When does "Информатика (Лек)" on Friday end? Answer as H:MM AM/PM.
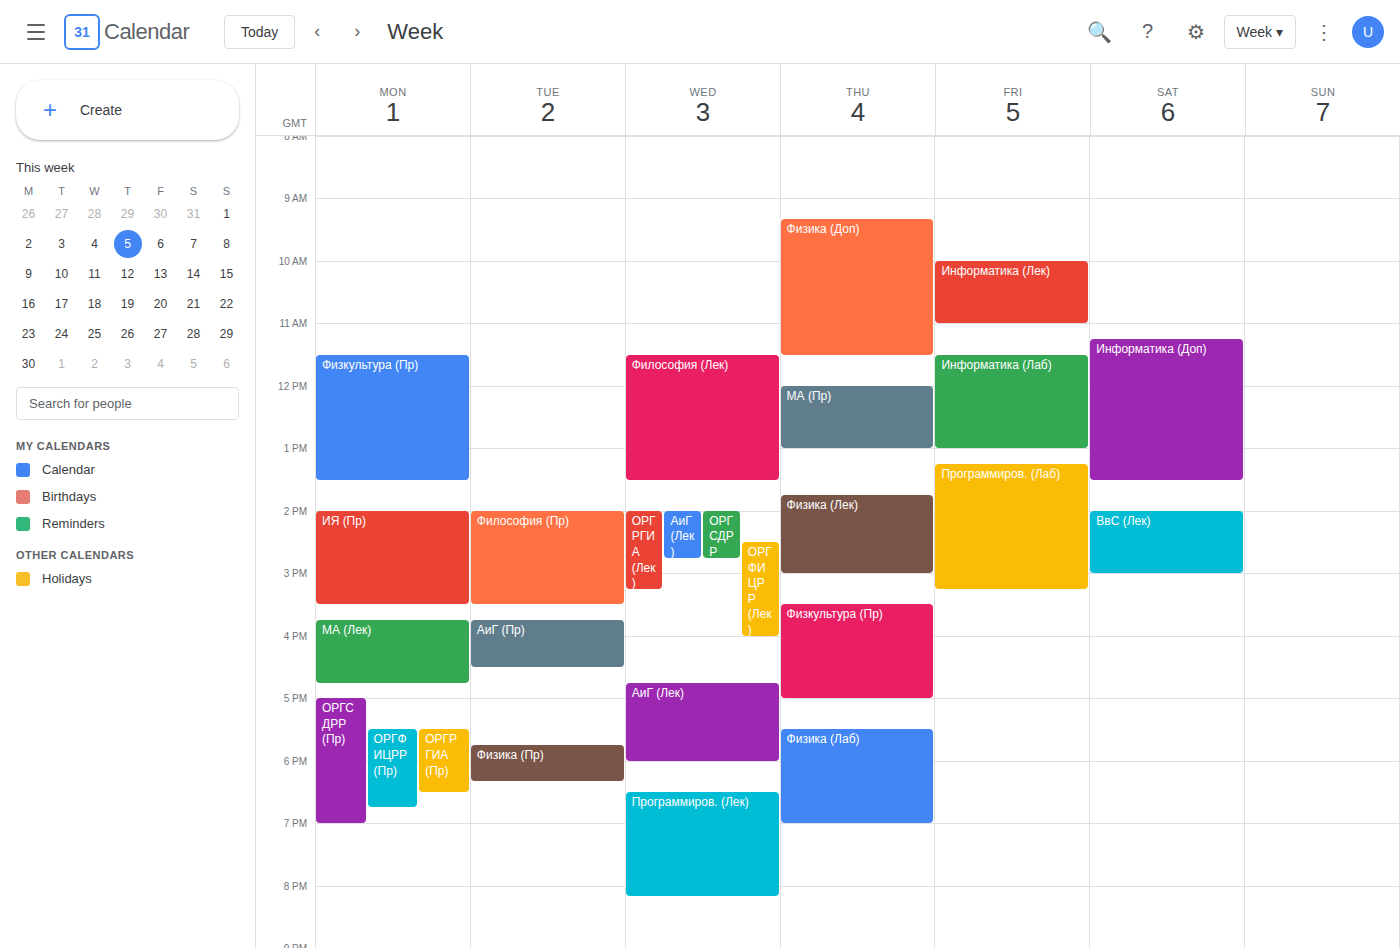
11:00 AM